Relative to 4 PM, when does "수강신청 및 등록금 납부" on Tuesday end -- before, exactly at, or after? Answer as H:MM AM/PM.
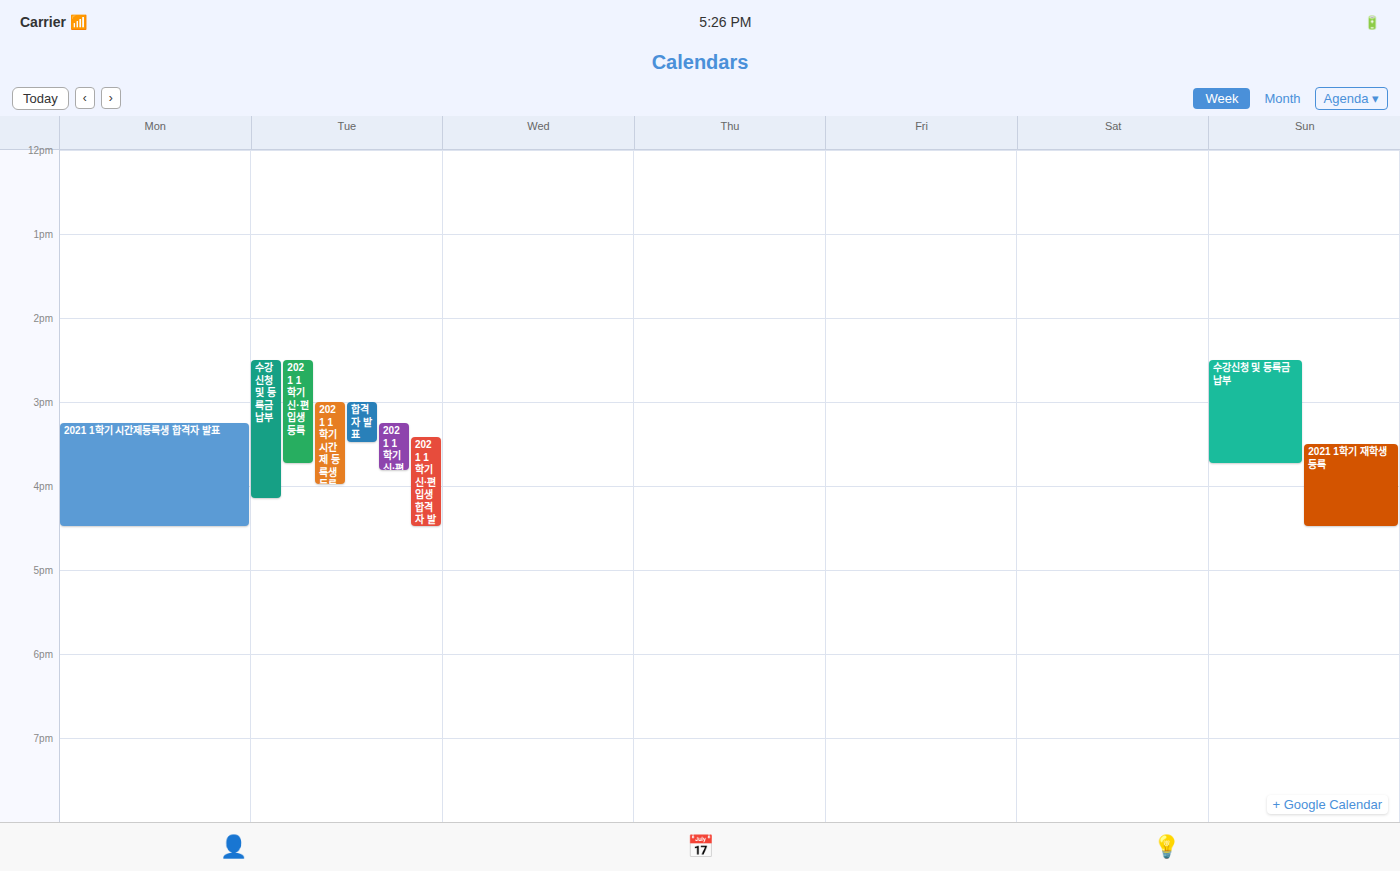
4:10 PM -- after 4 PM, 10 minutes below the 4 PM line.